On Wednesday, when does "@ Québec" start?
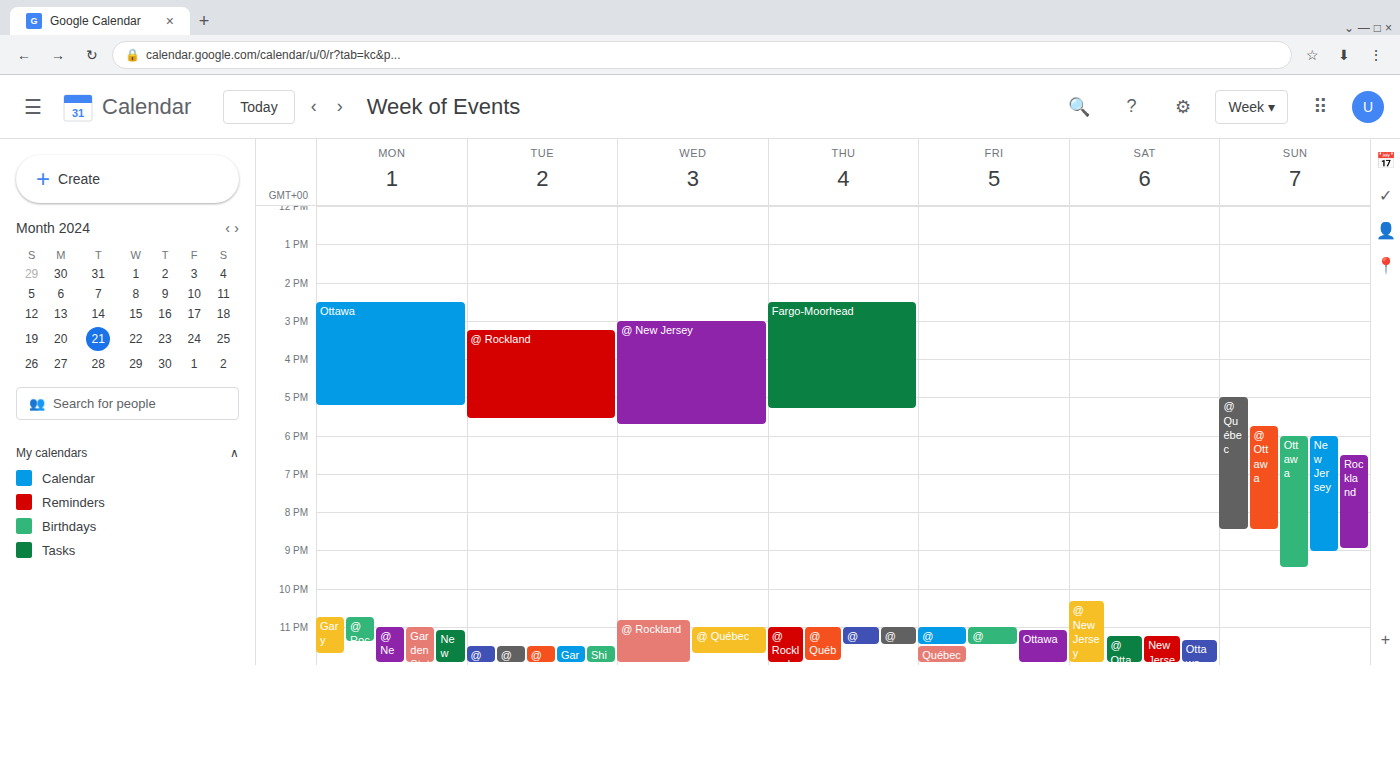
11:00 PM